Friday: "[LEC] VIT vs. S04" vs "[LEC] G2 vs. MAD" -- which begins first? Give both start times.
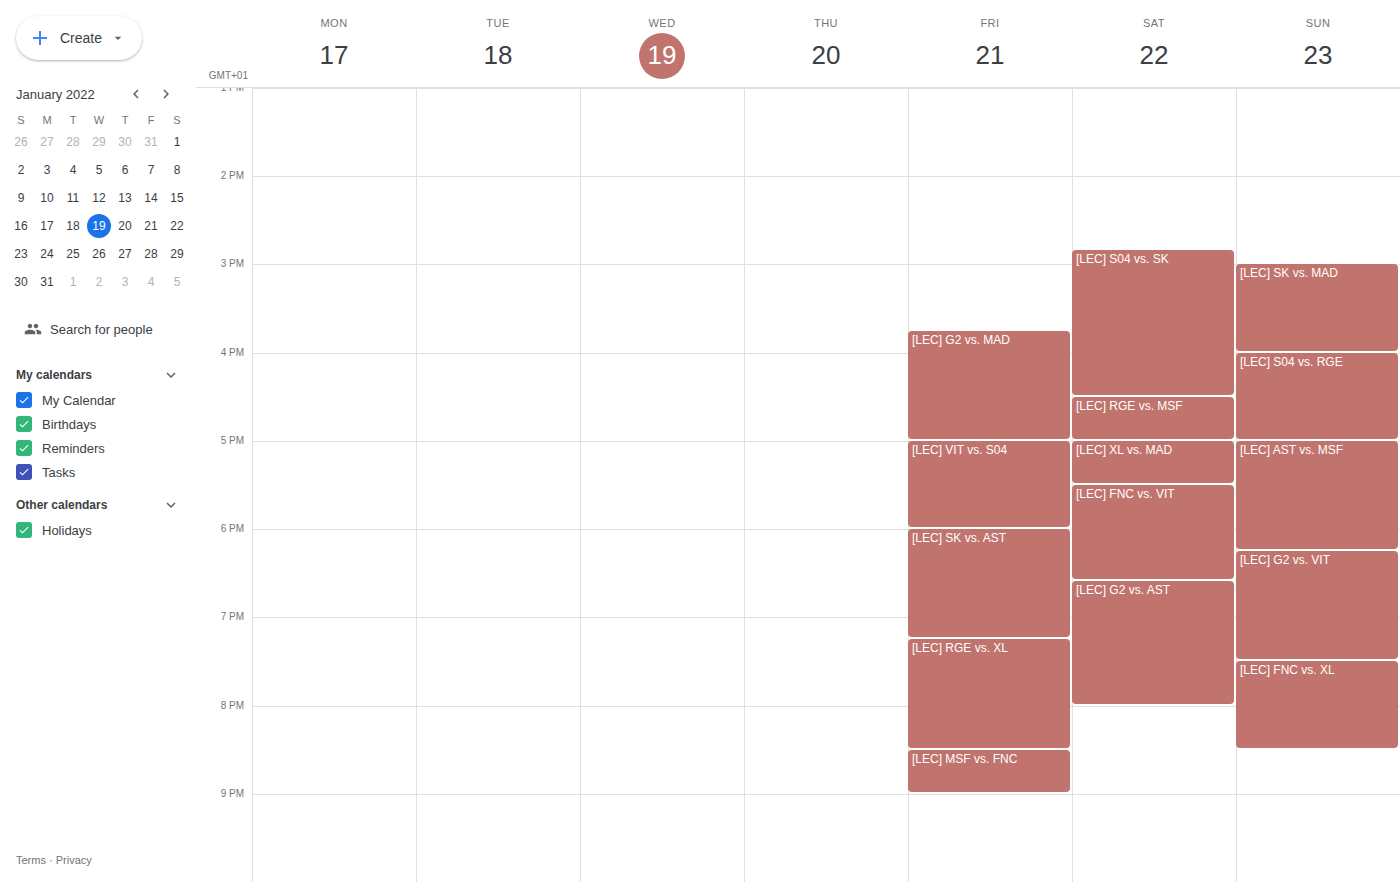
"[LEC] G2 vs. MAD" 3:45 PM; "[LEC] VIT vs. S04" 5:00 PM.